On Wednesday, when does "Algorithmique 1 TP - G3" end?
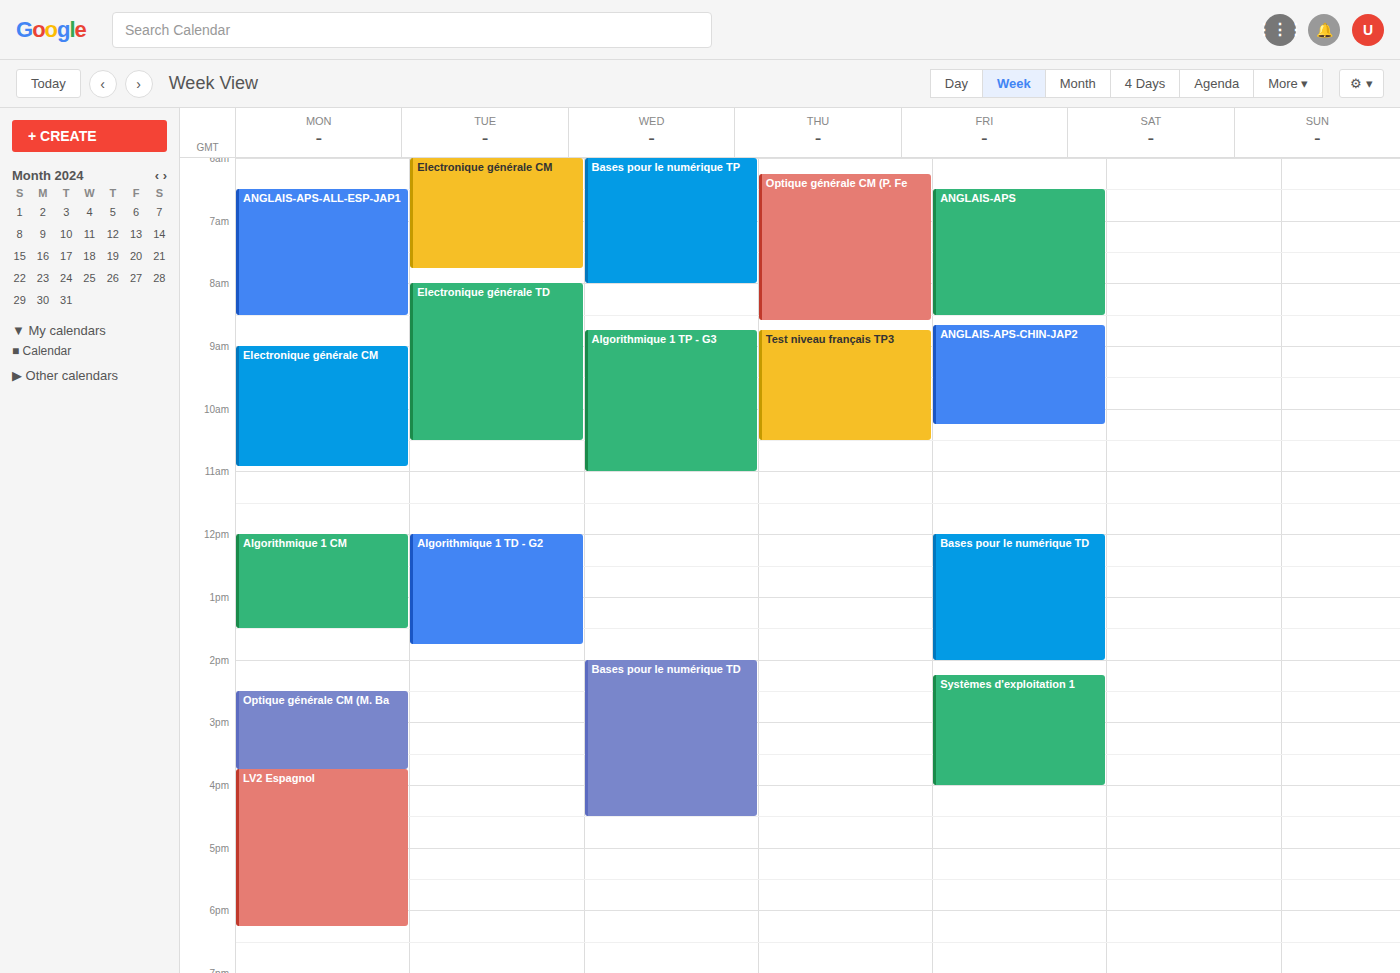
11:00 AM